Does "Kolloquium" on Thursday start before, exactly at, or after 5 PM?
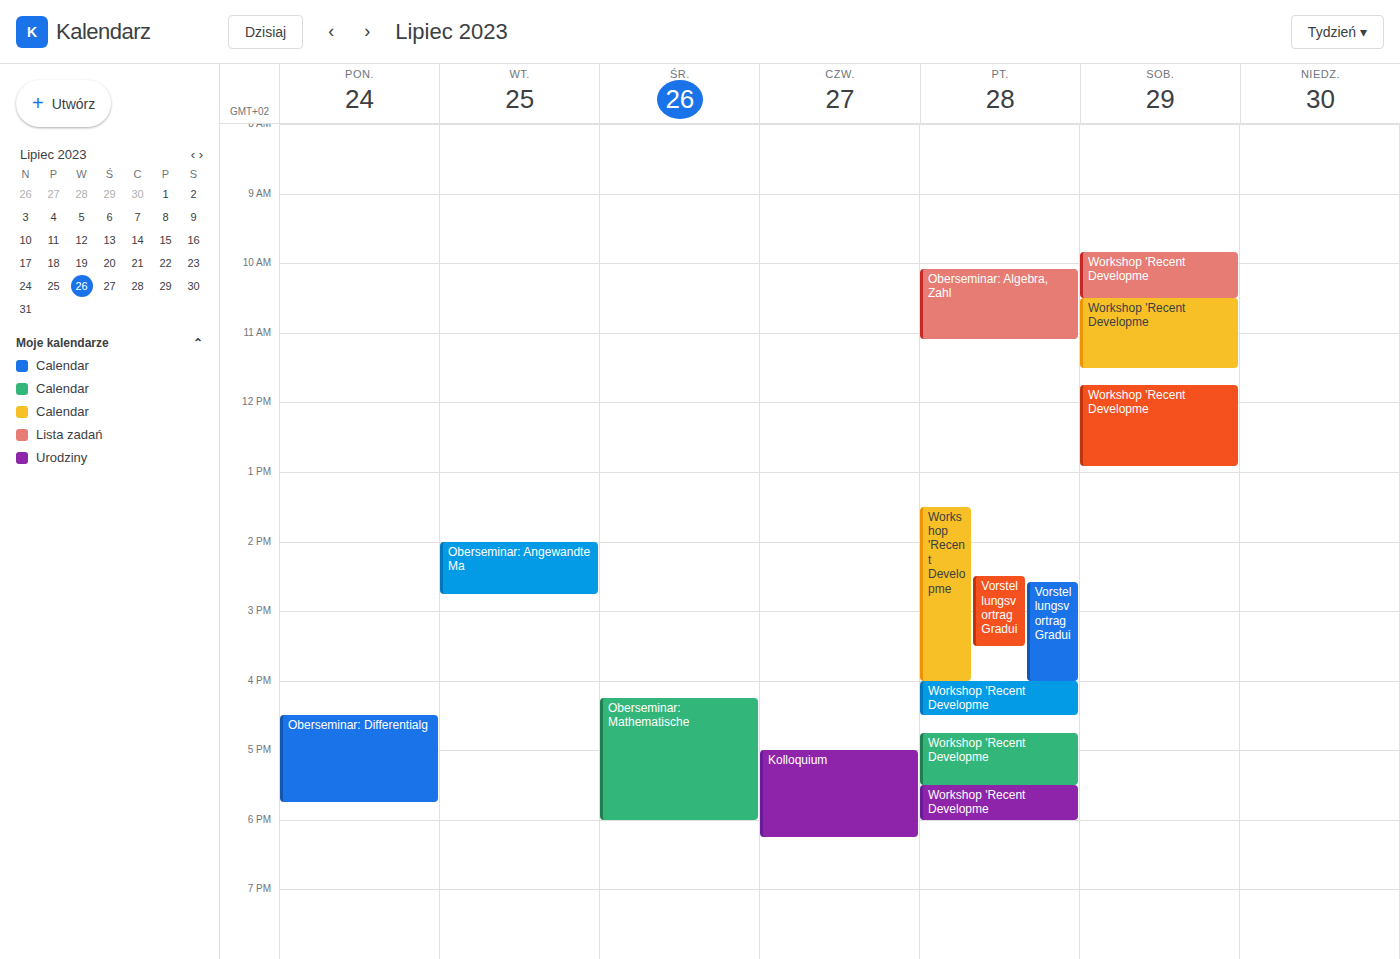
5:00 PM -- exactly at 5 PM, on the 5 PM line.